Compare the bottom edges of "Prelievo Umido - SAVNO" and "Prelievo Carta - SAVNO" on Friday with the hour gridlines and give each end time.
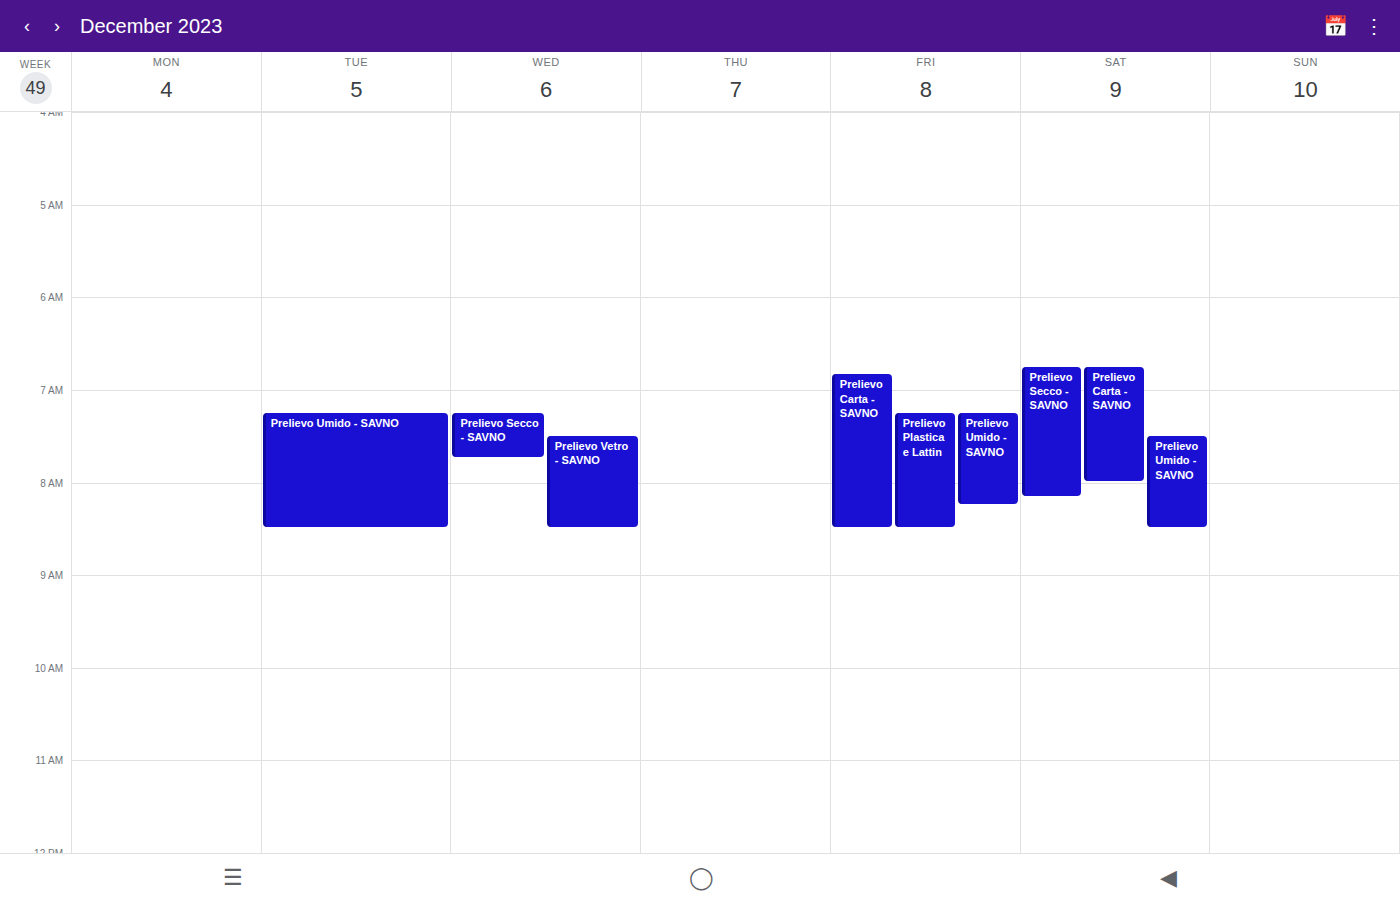
"Prelievo Umido - SAVNO": 8:15 AM, neither: a quarter of the way from the 8 AM line to the 9 AM line. "Prelievo Carta - SAVNO": 8:30 AM, halfway between the 8 AM and 9 AM lines.